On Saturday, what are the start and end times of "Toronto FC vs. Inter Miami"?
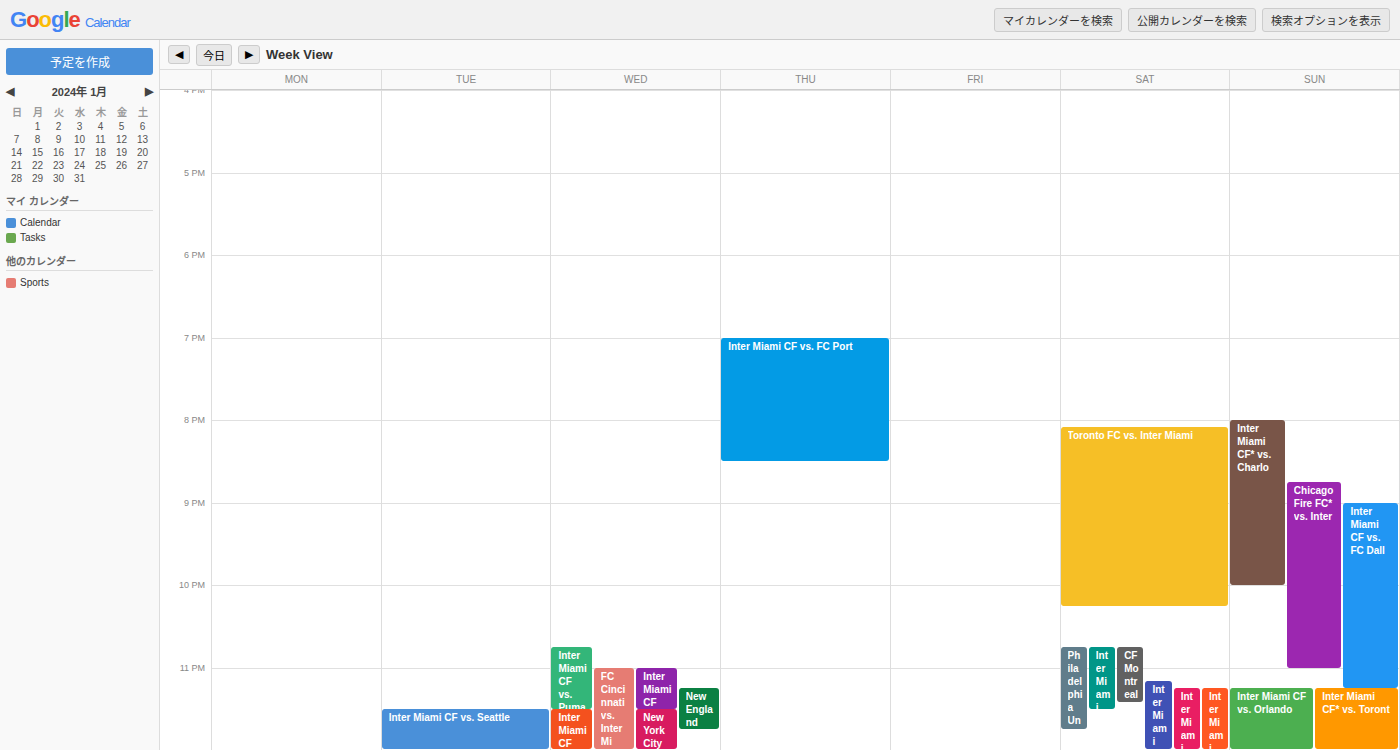
8:05 PM to 10:15 PM